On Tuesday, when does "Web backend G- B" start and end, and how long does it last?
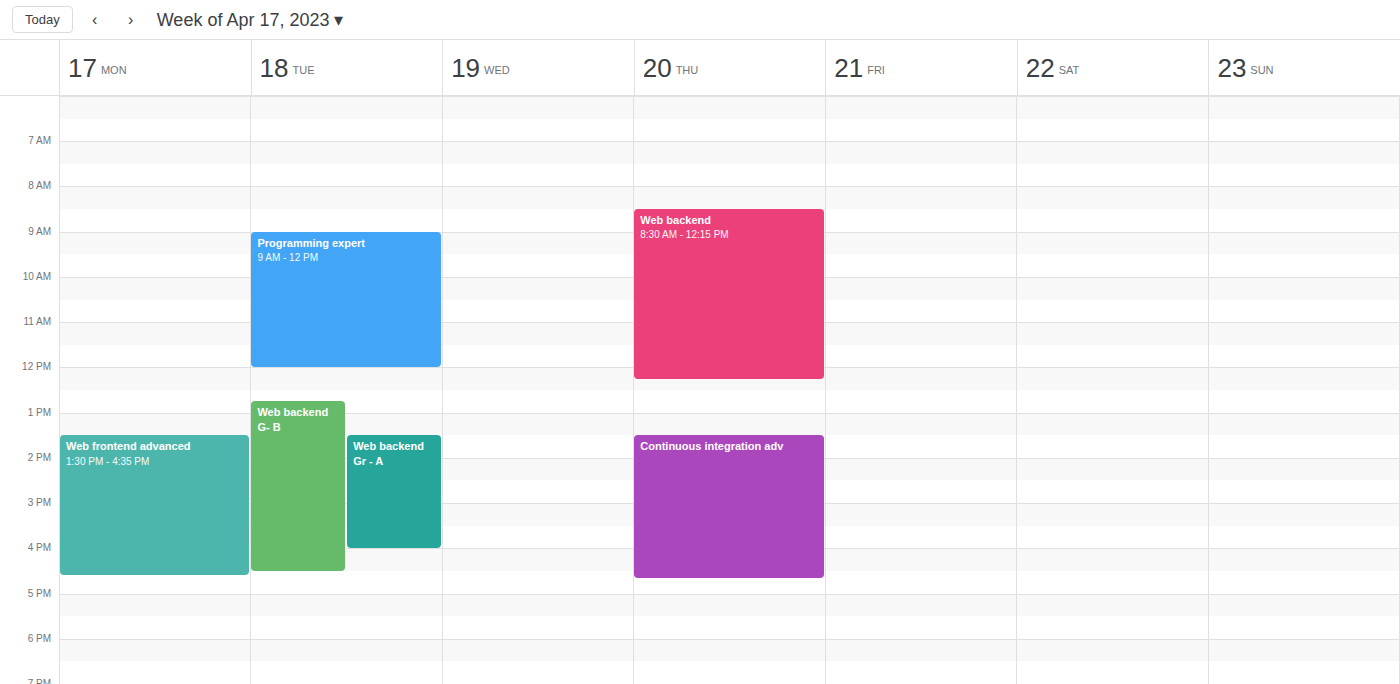
12:45 PM to 4:30 PM, 3 hours 45 minutes